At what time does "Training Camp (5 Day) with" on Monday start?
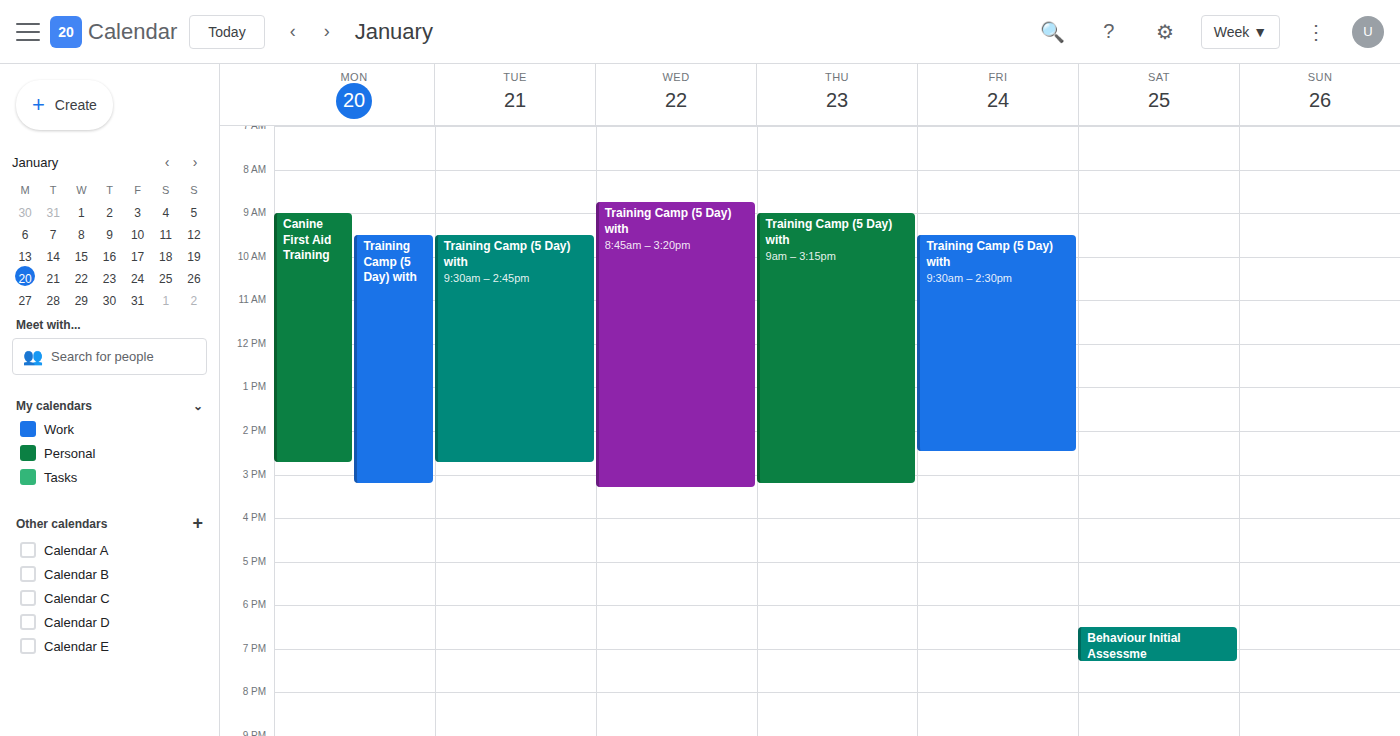
9:30 AM